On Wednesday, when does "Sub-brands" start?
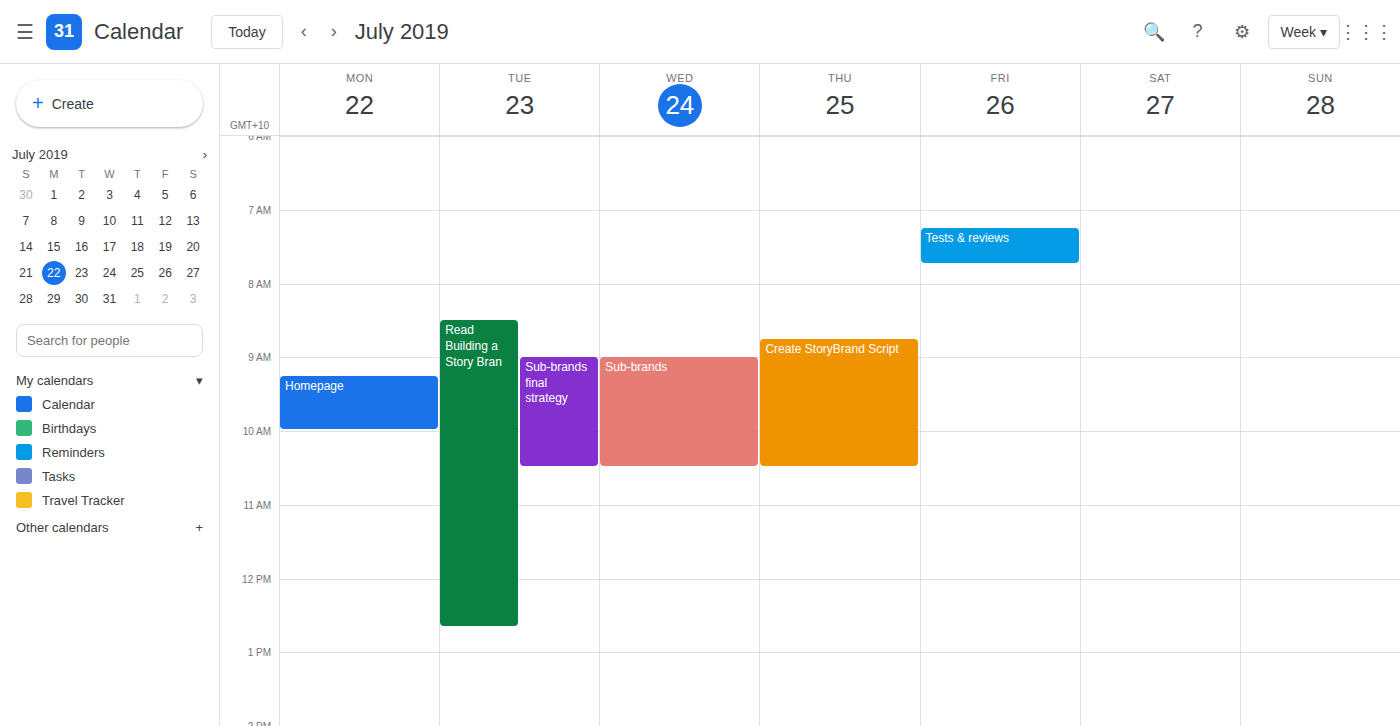
9:00 AM